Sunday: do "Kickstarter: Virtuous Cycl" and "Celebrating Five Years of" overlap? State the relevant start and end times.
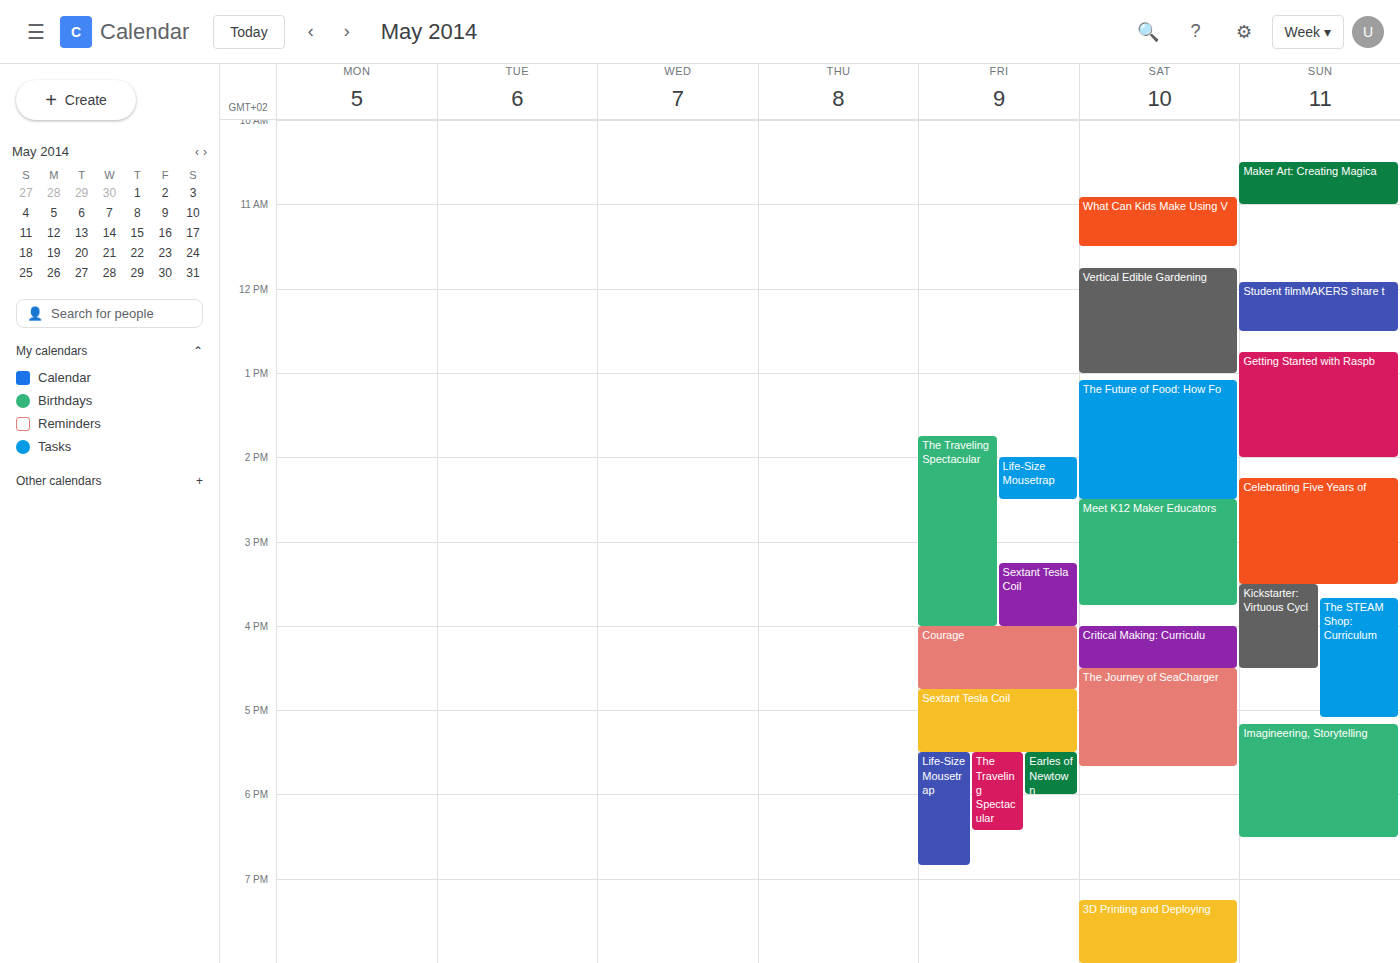
"Celebrating Five Years of" ends at 3:30 PM, exactly when "Kickstarter: Virtuous Cycl" starts -- they touch but do not overlap.